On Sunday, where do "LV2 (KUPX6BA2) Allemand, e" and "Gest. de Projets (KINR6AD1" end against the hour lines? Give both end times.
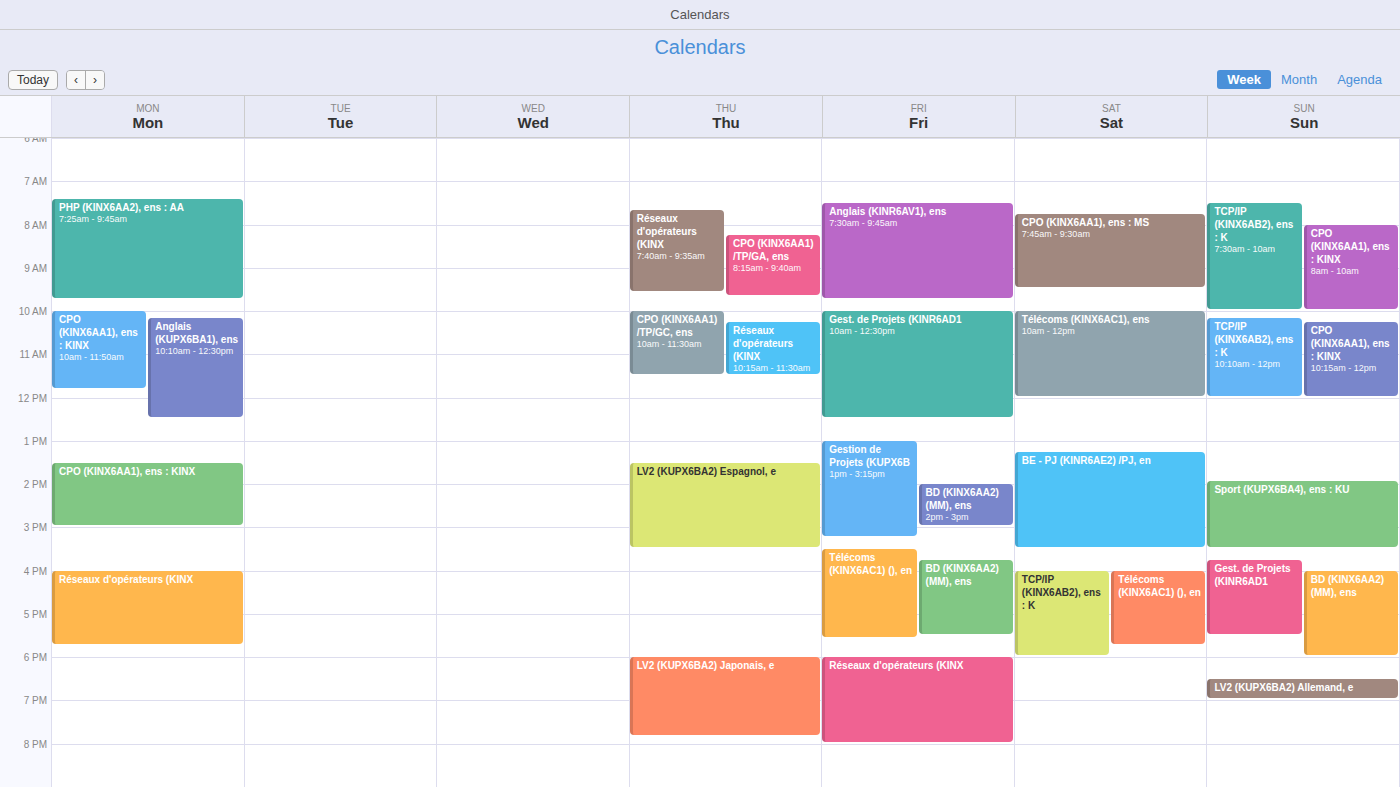
"LV2 (KUPX6BA2) Allemand, e": 7:00 PM, exactly on the 7 PM line. "Gest. de Projets (KINR6AD1": 5:30 PM, halfway between the 5 PM and 6 PM lines.